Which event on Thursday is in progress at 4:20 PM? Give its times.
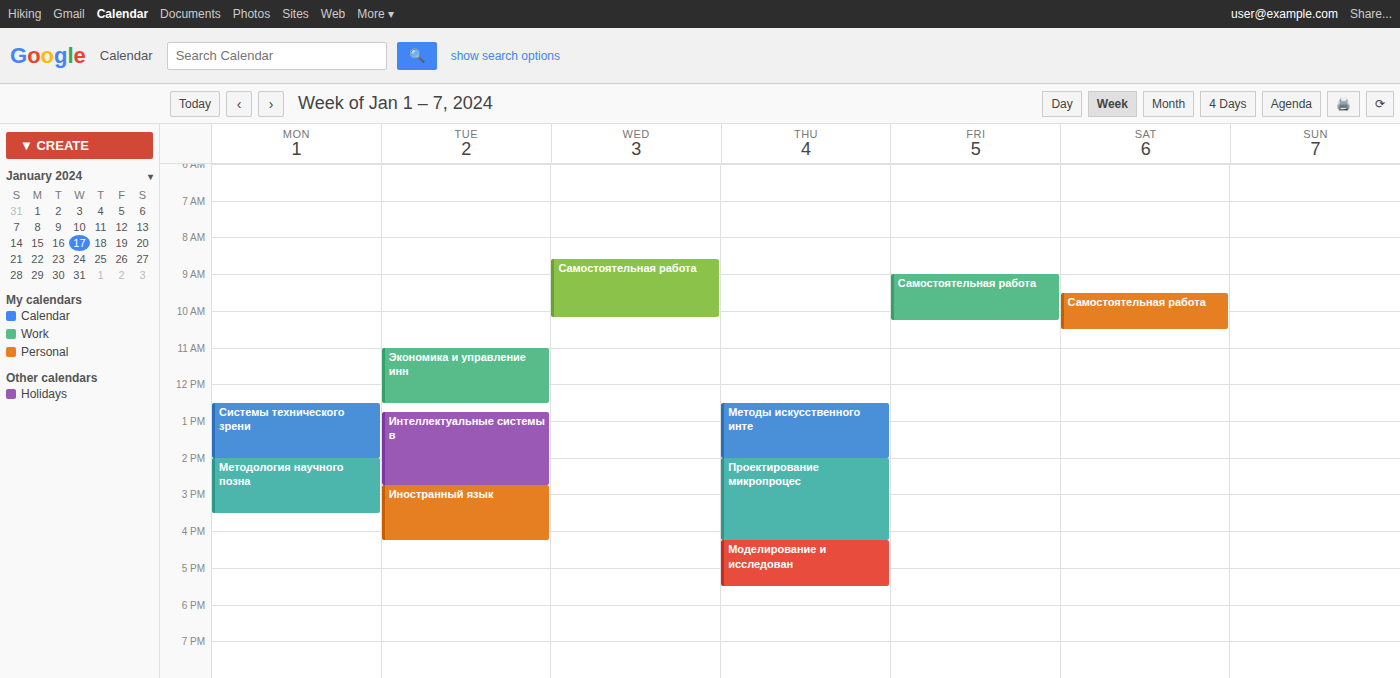
"Моделирование и исследован", 4:15 PM to 5:30 PM